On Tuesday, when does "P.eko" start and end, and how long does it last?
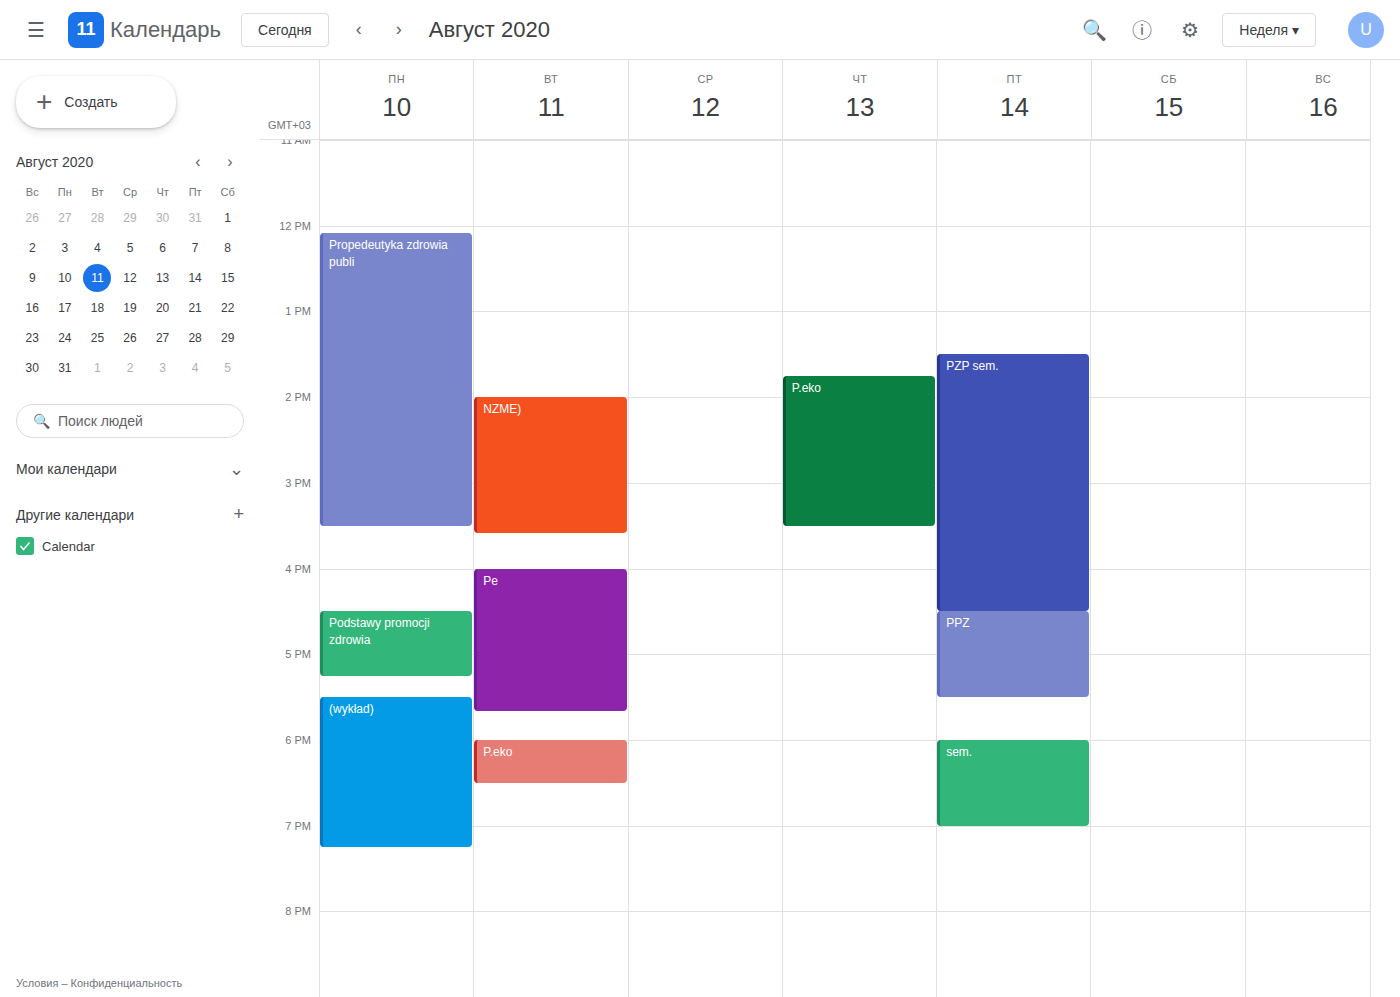
6:00 PM to 6:30 PM, 30 minutes